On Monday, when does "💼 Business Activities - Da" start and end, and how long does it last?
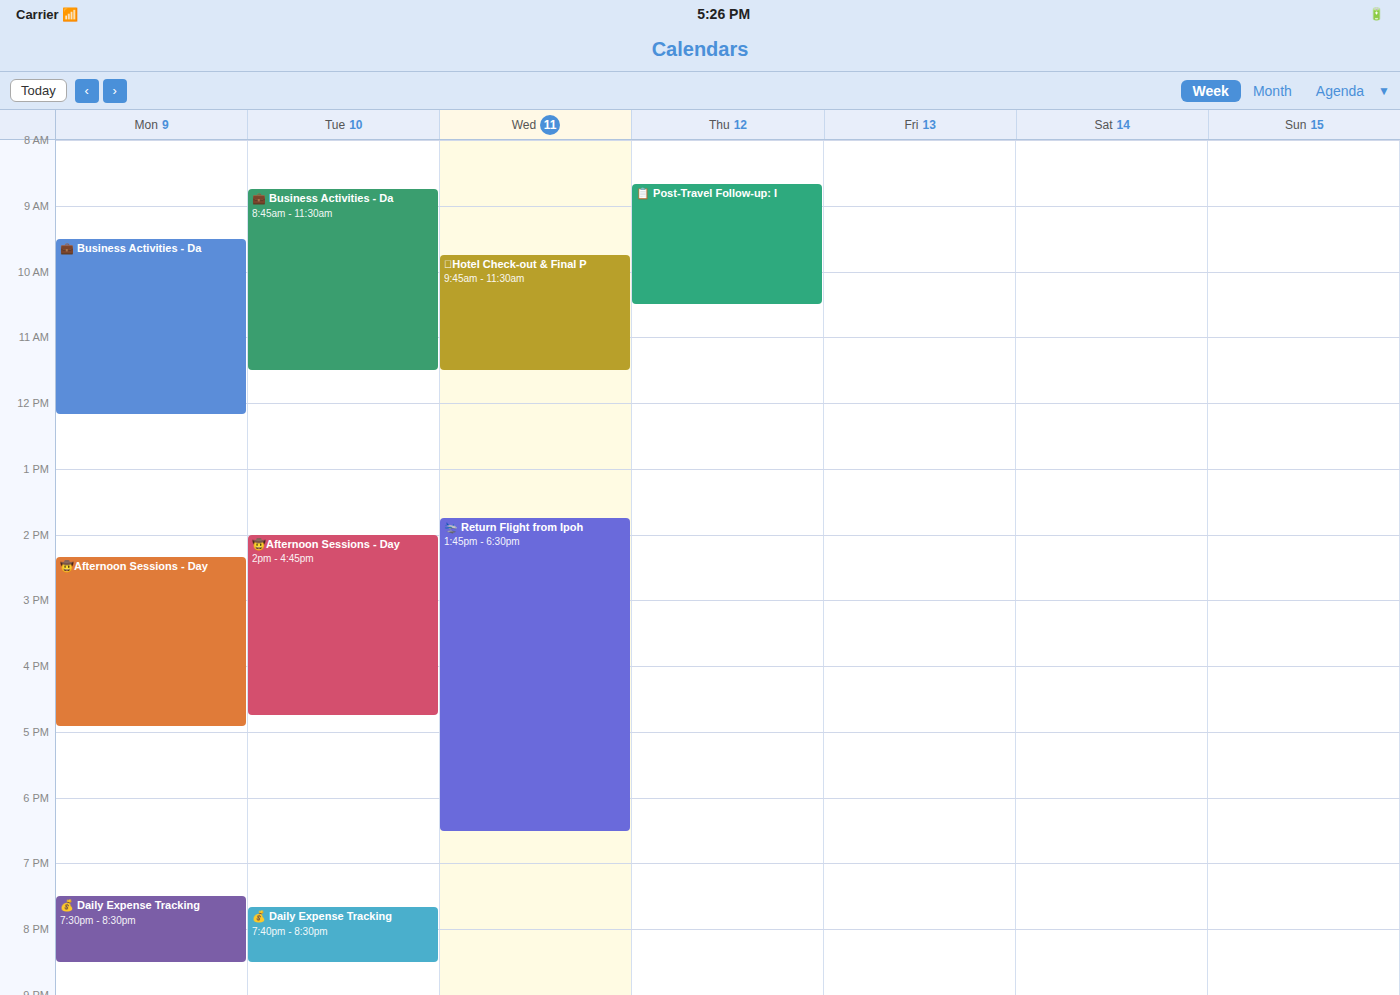
9:30 AM to 12:10 PM, 2 hours 40 minutes